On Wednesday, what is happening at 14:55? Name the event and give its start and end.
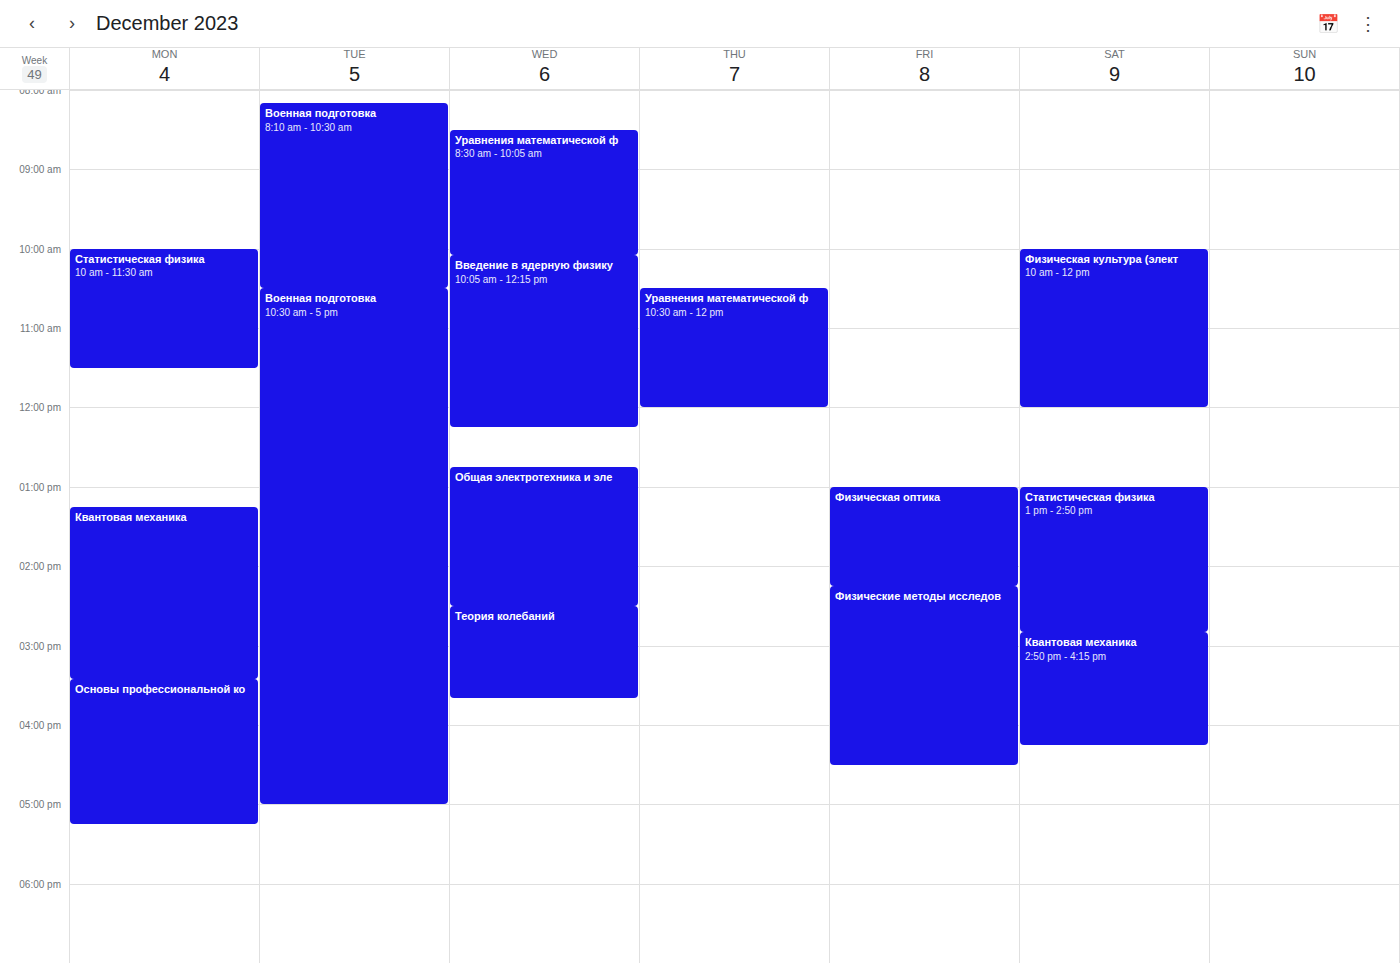
"Теория колебаний", 14:30 to 15:40